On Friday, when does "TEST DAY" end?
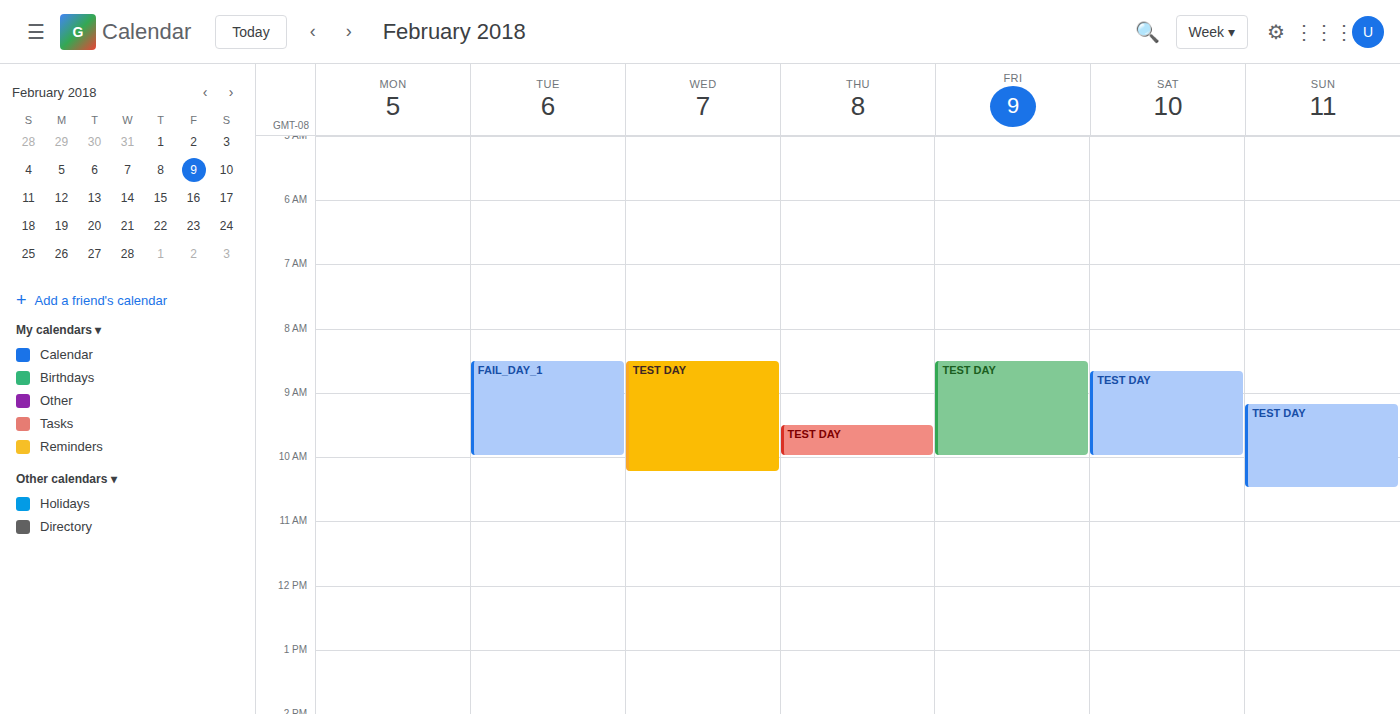
10:00 AM